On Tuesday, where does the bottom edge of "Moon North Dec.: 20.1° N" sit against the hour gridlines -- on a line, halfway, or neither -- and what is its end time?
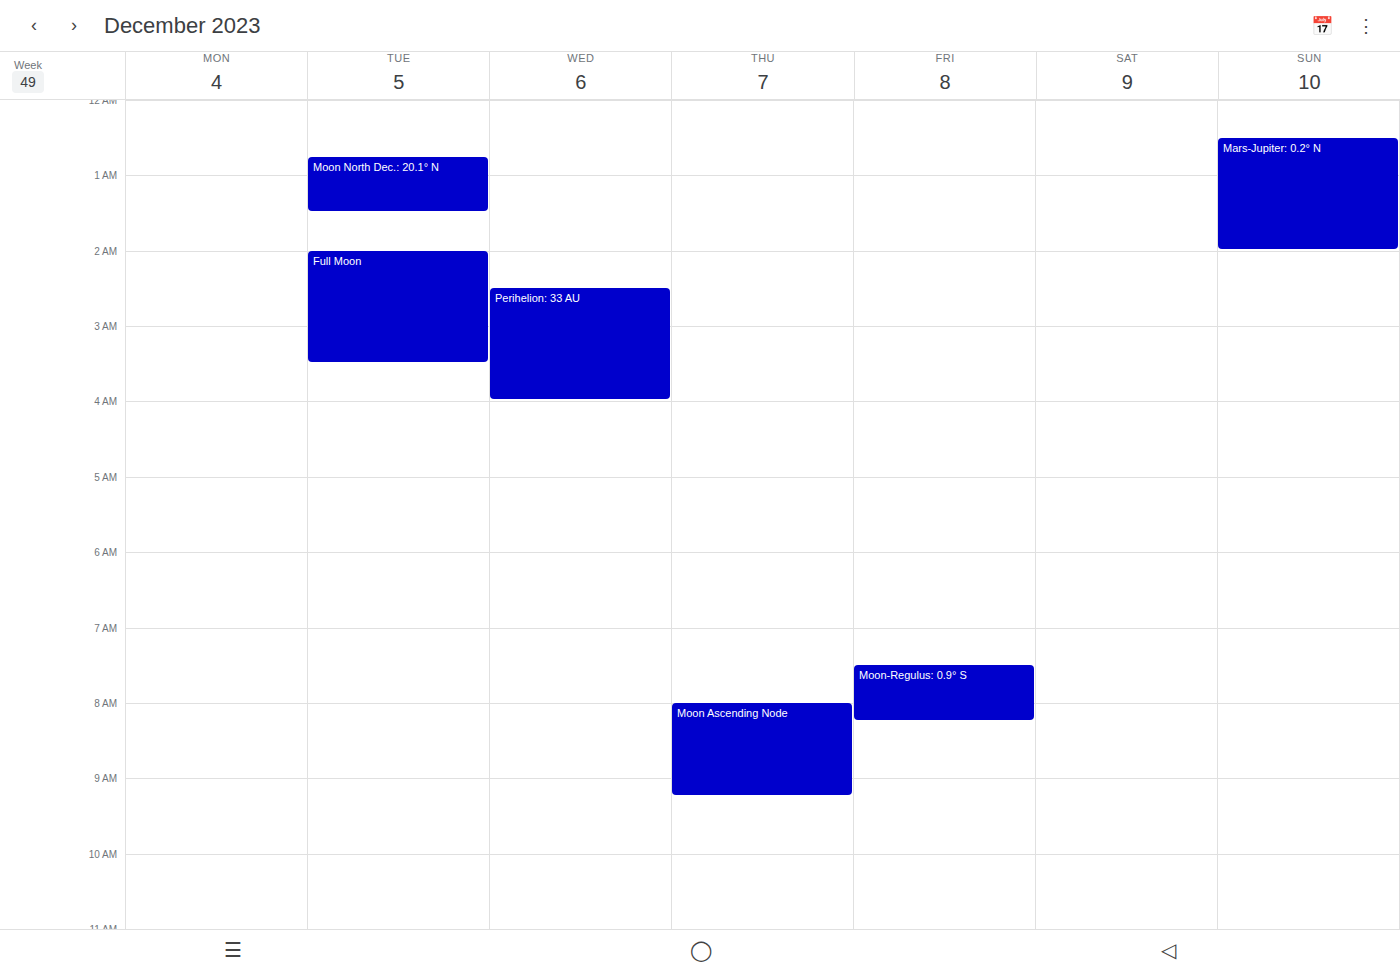
1:30 AM -- halfway between the 1 AM and 2 AM lines.